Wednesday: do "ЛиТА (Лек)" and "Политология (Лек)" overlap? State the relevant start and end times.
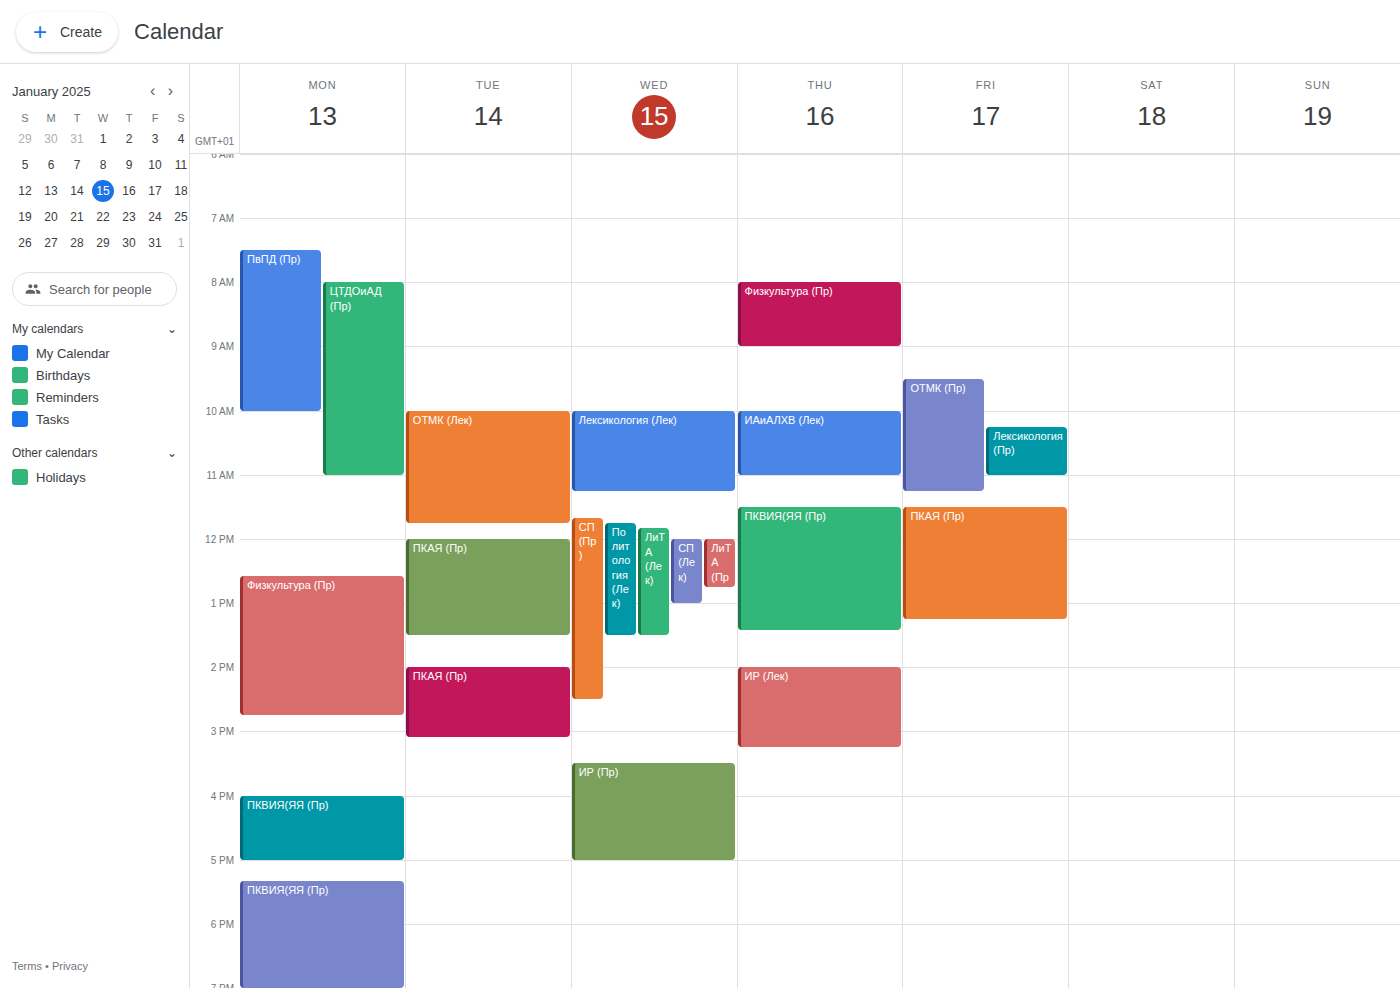
"ЛиТА (Лек)" runs 11:50 AM to 1:30 PM, inside "Политология (Лек)" -- they overlap.